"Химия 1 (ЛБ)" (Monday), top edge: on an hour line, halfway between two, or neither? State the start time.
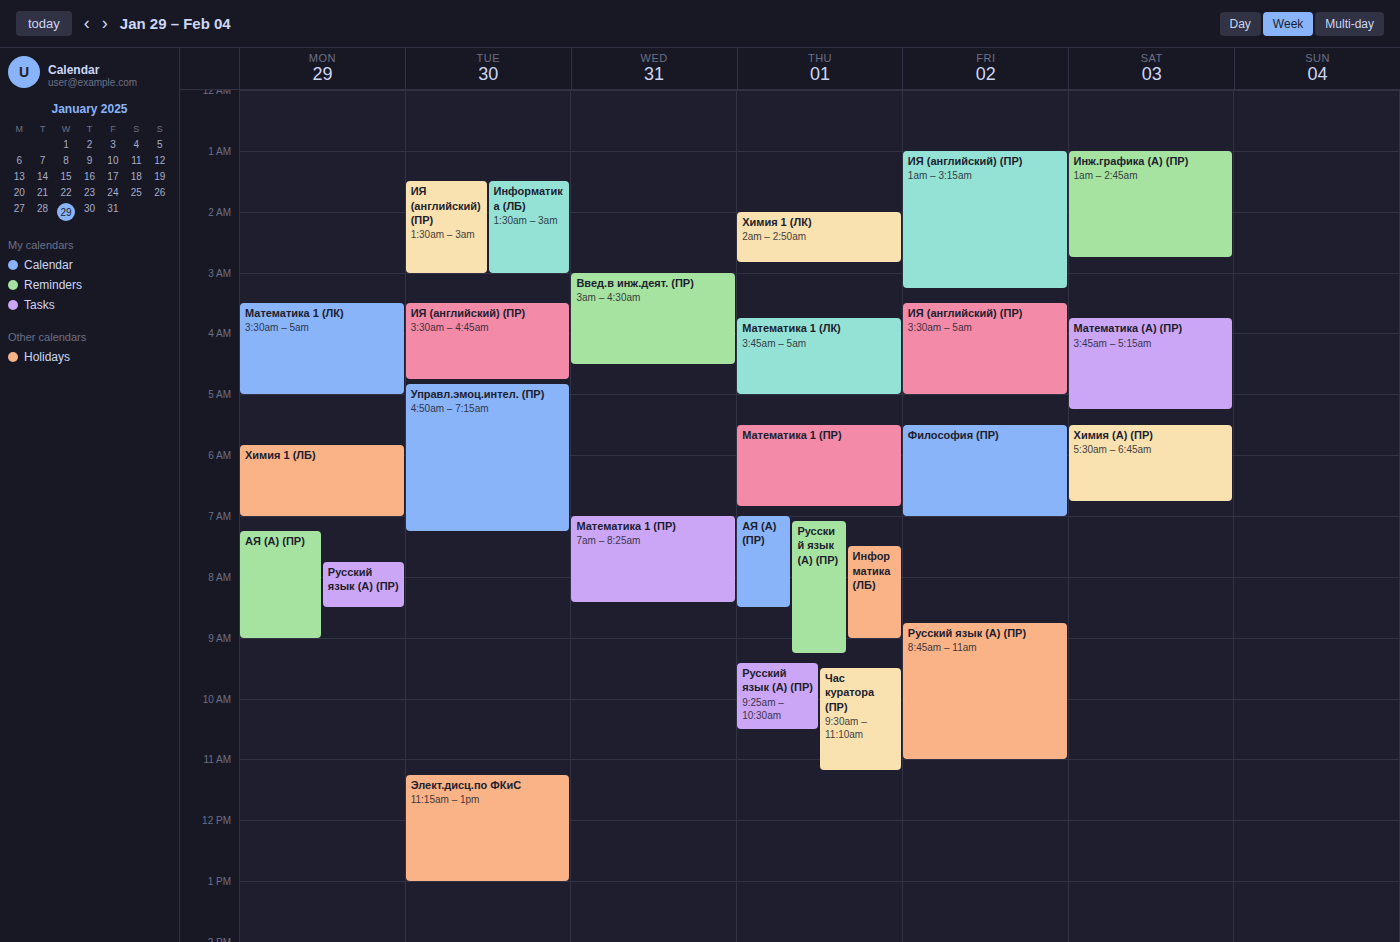
5:50 AM -- neither: 50 minutes below the 5 AM line and 10 minutes above the 6 AM line.